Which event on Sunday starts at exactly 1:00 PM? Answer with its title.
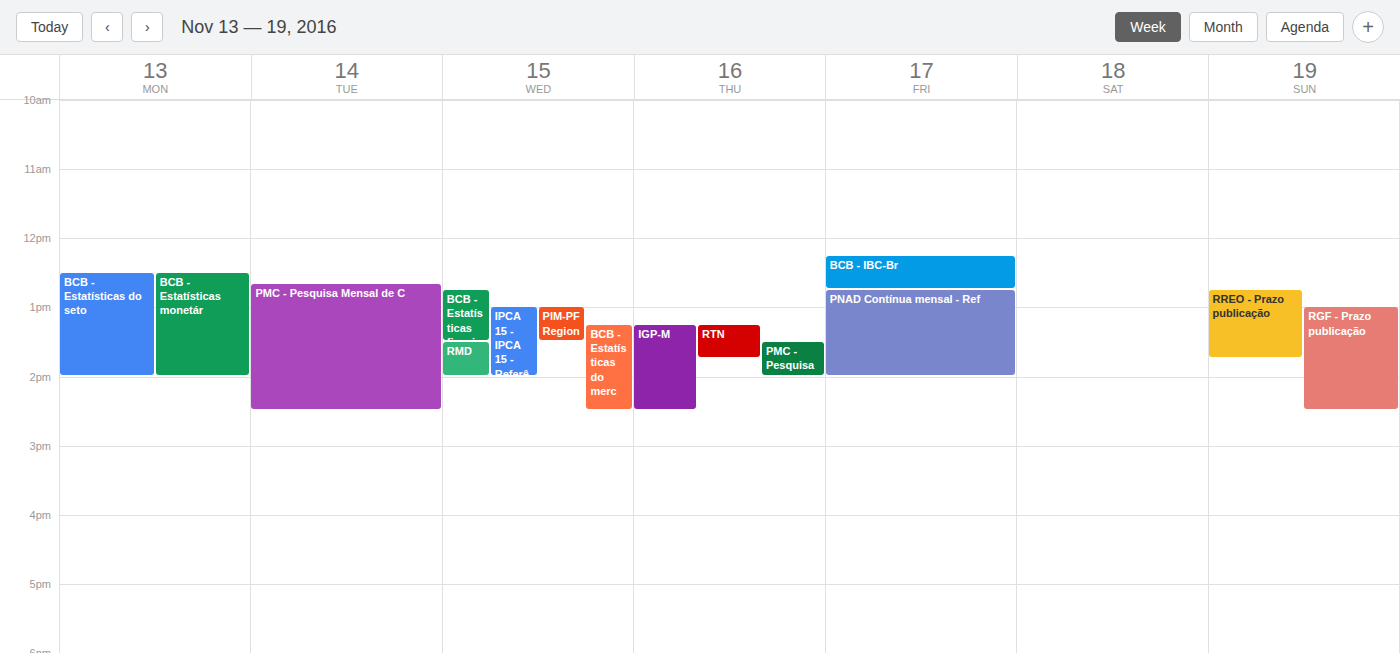
"RGF - Prazo publicação"